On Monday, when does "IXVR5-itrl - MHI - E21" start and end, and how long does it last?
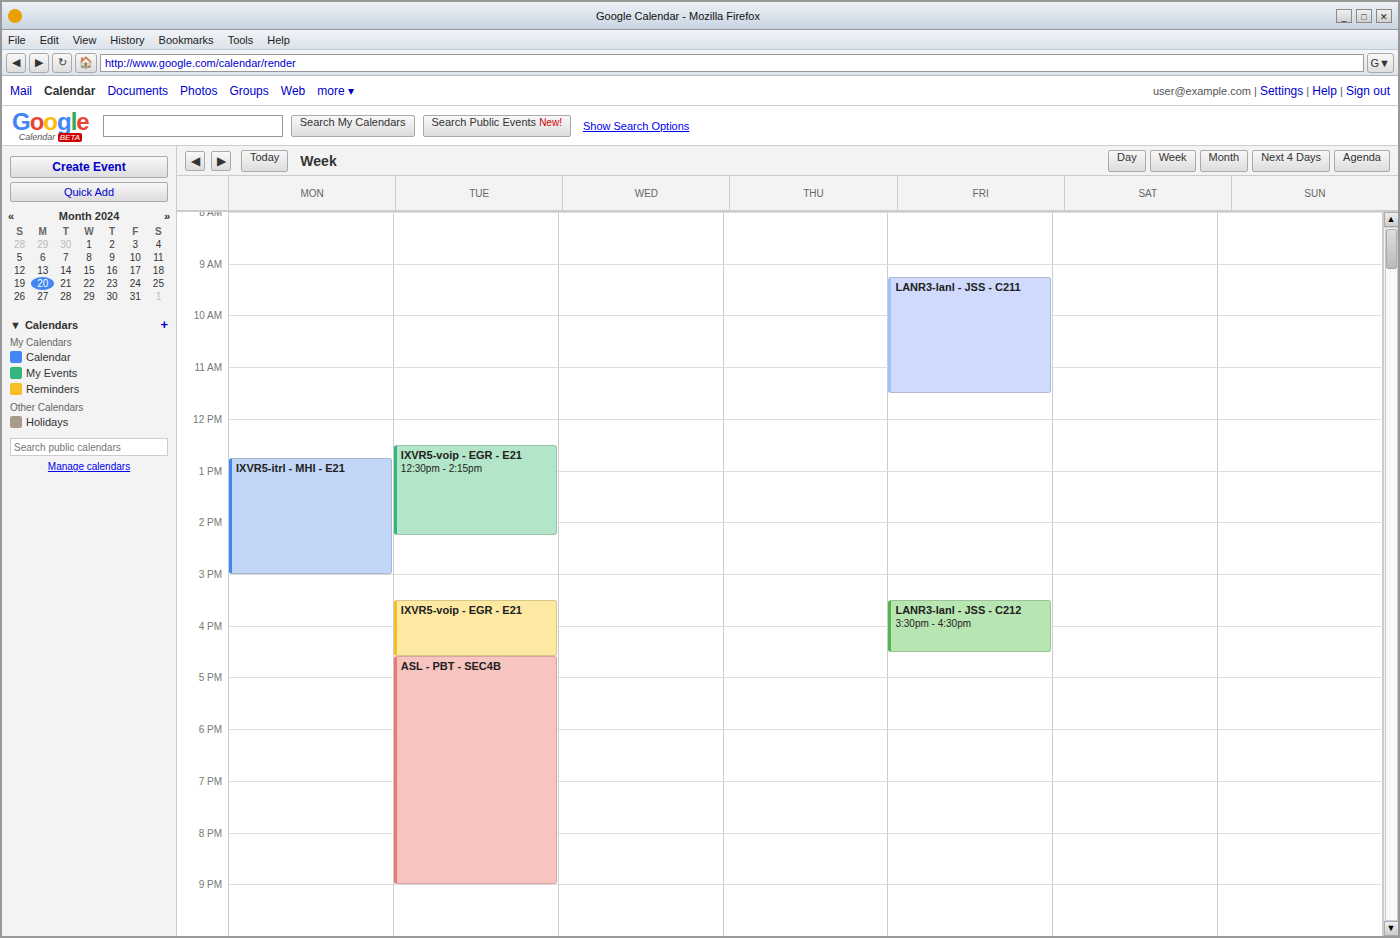
12:45 PM to 3:00 PM, 2 hours 15 minutes